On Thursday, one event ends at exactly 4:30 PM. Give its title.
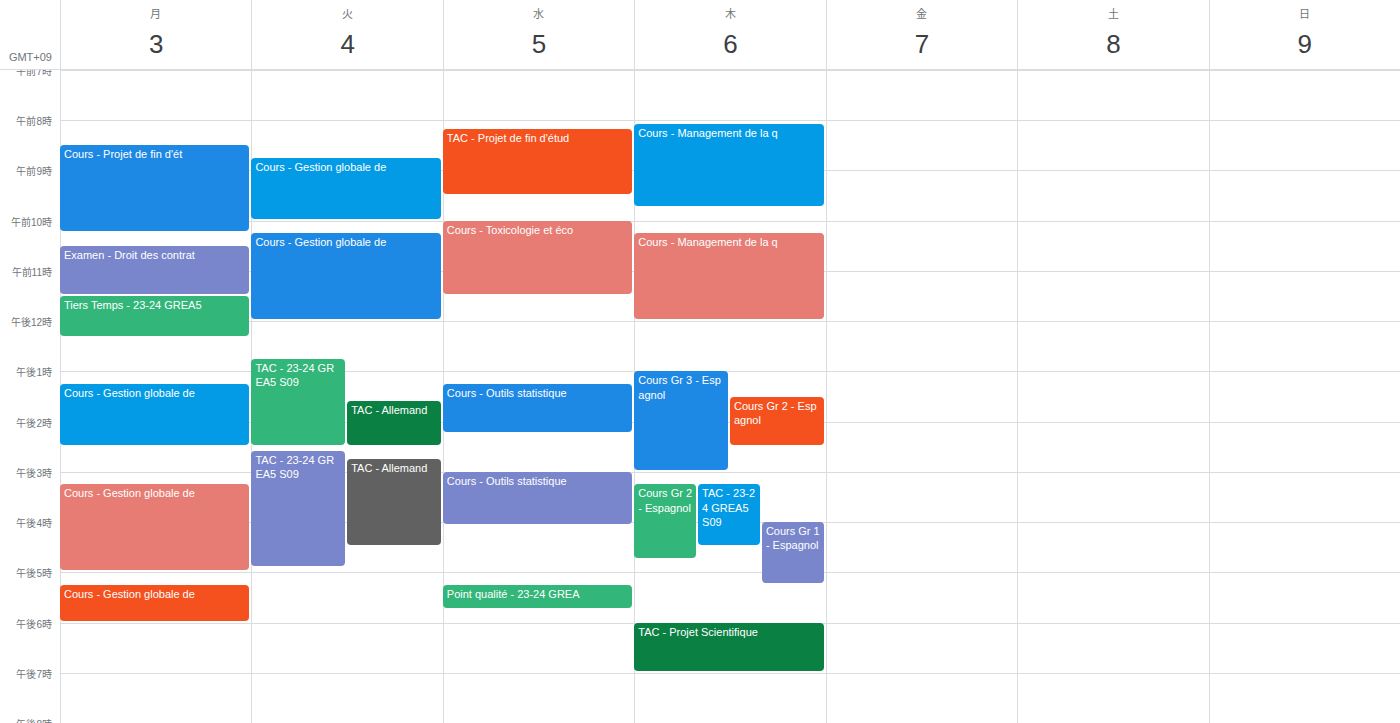
"TAC - 23-24 GREA5 S09"